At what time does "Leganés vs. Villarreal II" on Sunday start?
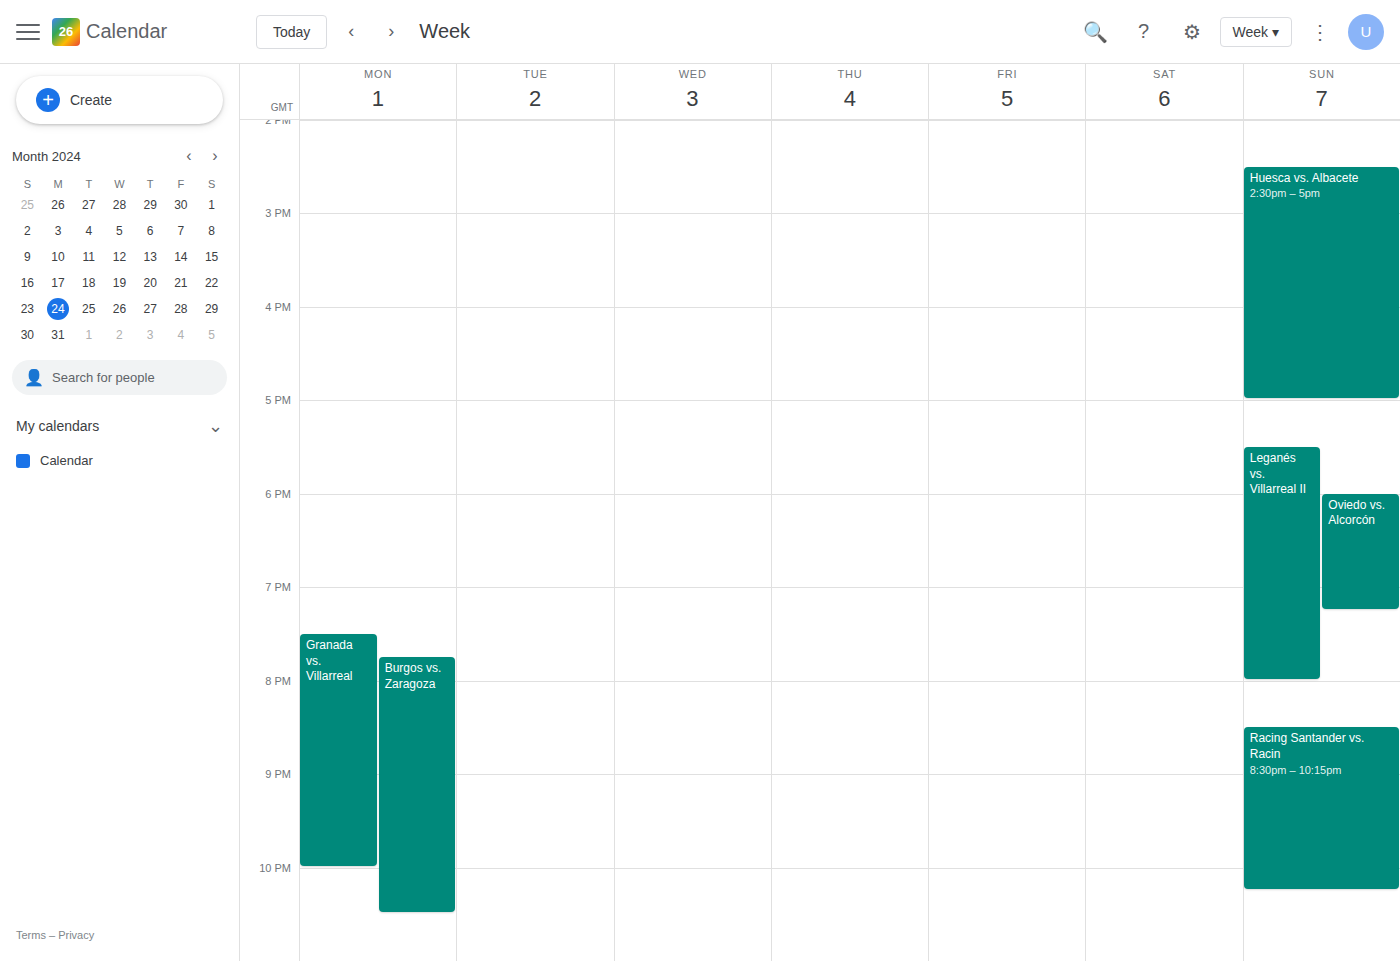
5:30 PM